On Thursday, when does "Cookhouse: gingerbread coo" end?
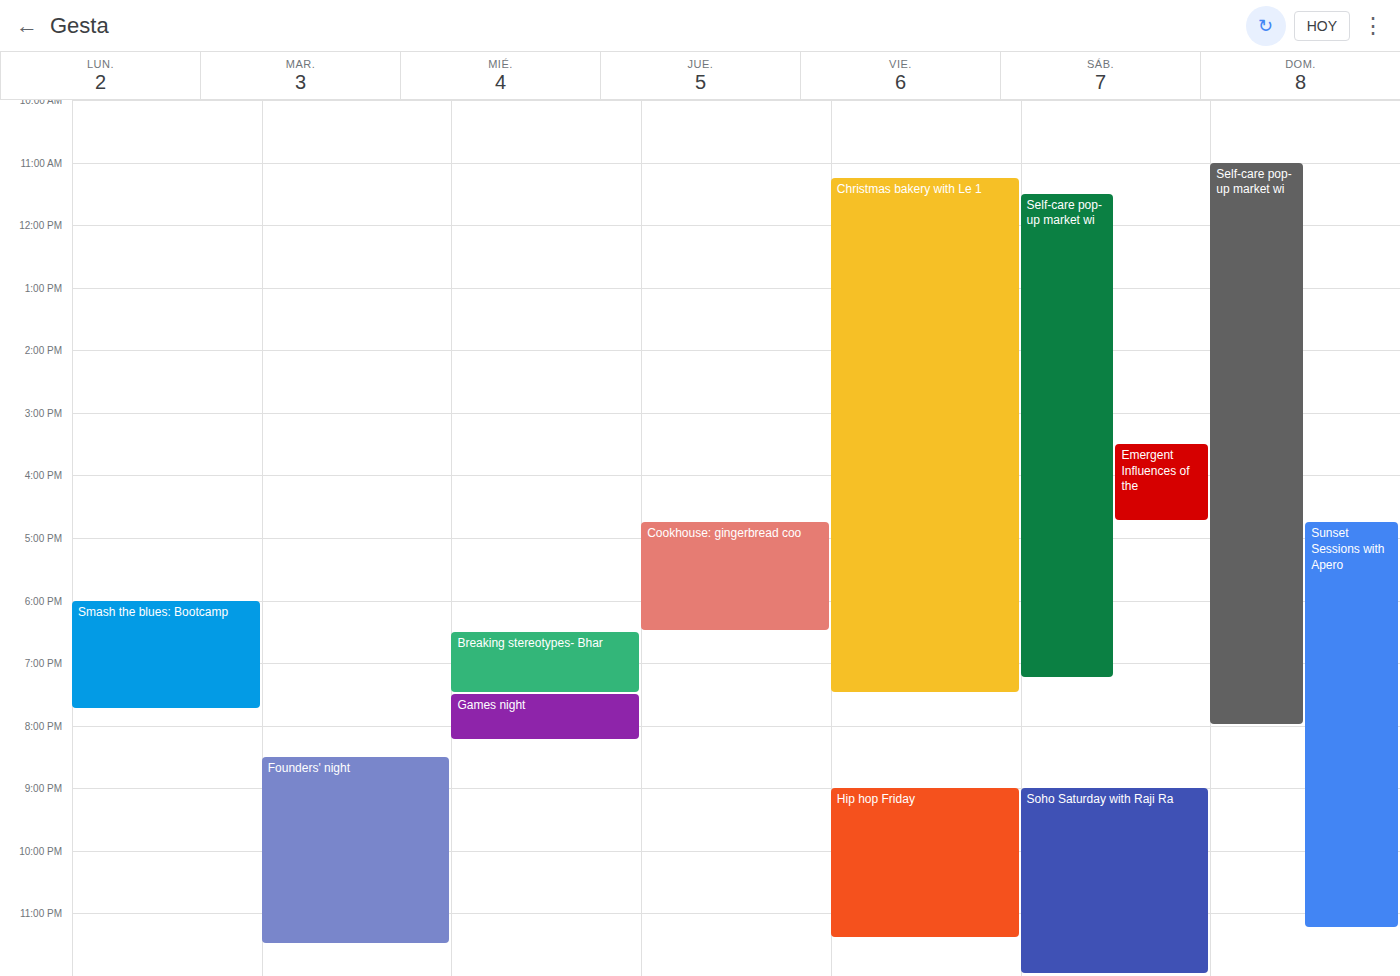
6:30 PM